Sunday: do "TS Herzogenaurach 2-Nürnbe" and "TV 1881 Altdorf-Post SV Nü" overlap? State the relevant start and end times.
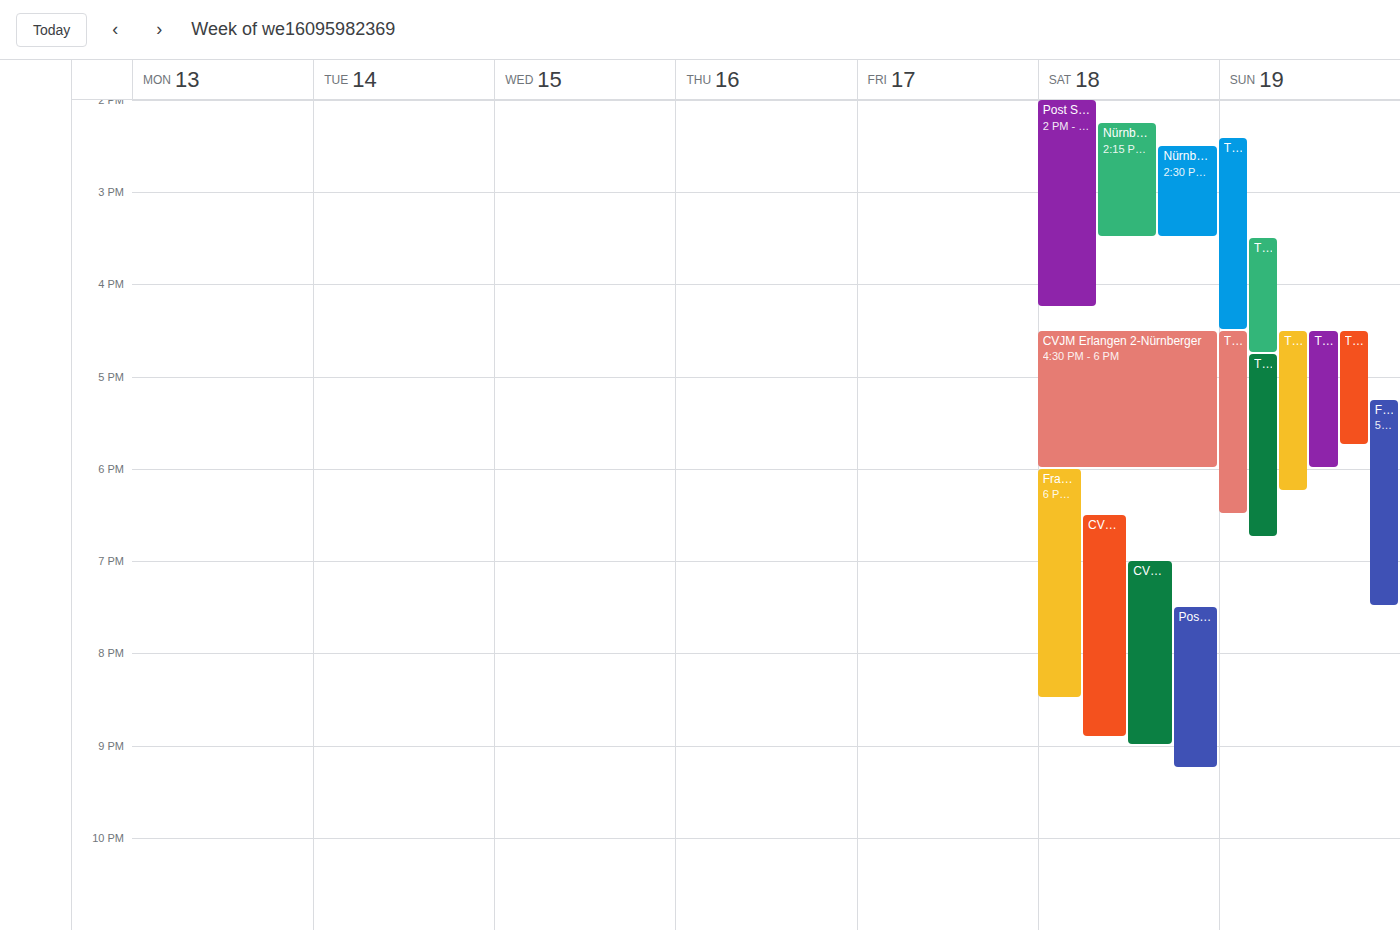
"TS Herzogenaurach 2-Nürnbe" starts at 3:30 PM, before "TV 1881 Altdorf-Post SV Nü" ends at 4:30 PM -- they overlap.